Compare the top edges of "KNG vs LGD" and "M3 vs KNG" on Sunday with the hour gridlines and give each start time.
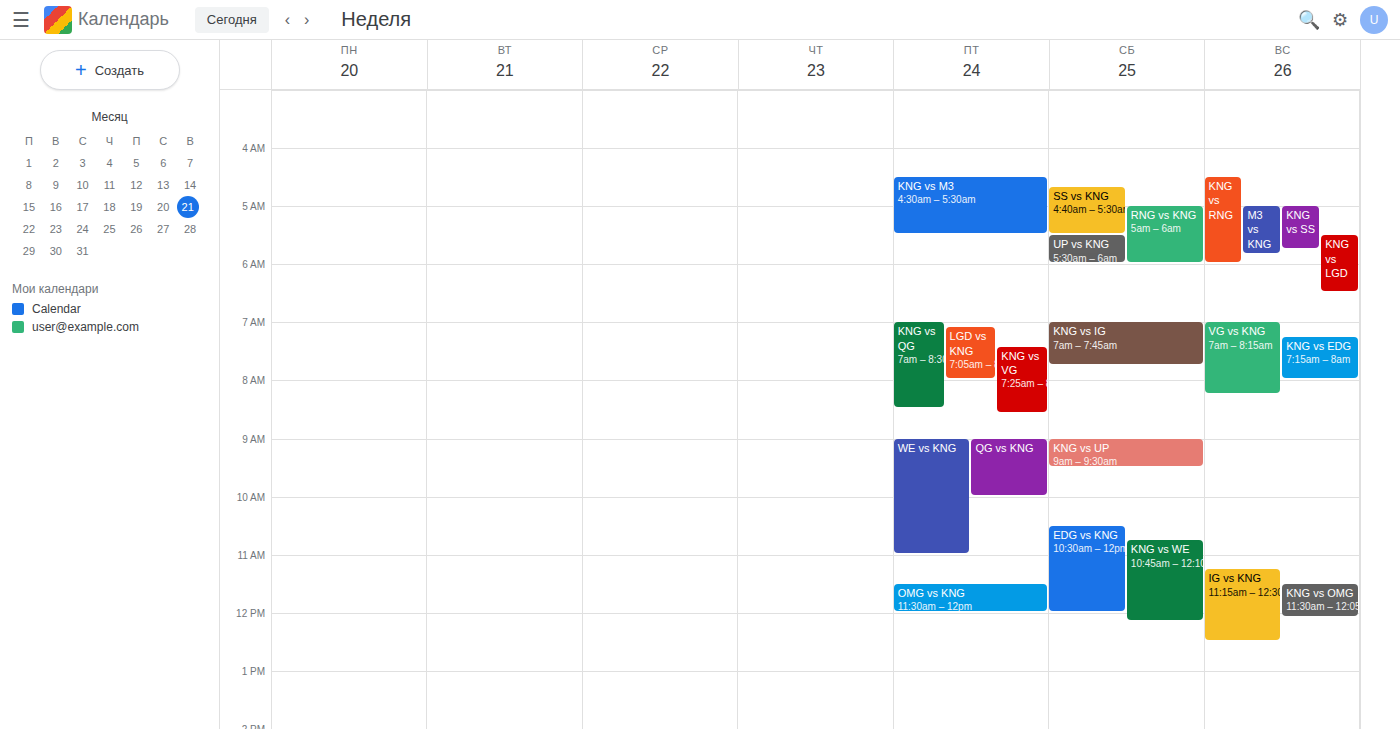
"KNG vs LGD": 5:30 AM, halfway between the 5 AM and 6 AM lines. "M3 vs KNG": 5:00 AM, exactly on the 5 AM line.